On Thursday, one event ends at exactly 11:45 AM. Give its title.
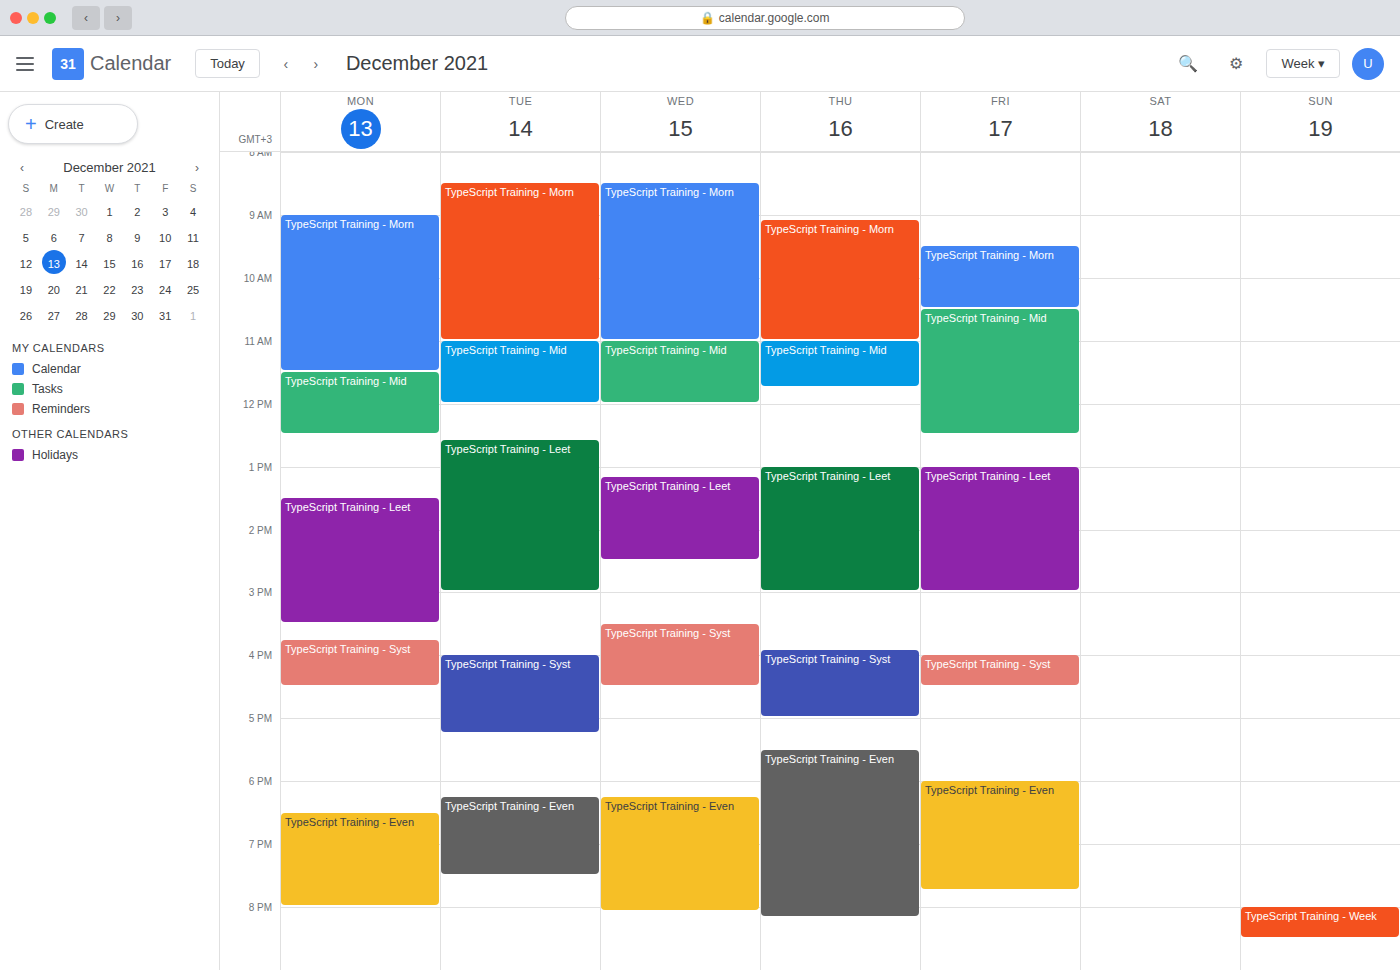
"TypeScript Training - Mid"